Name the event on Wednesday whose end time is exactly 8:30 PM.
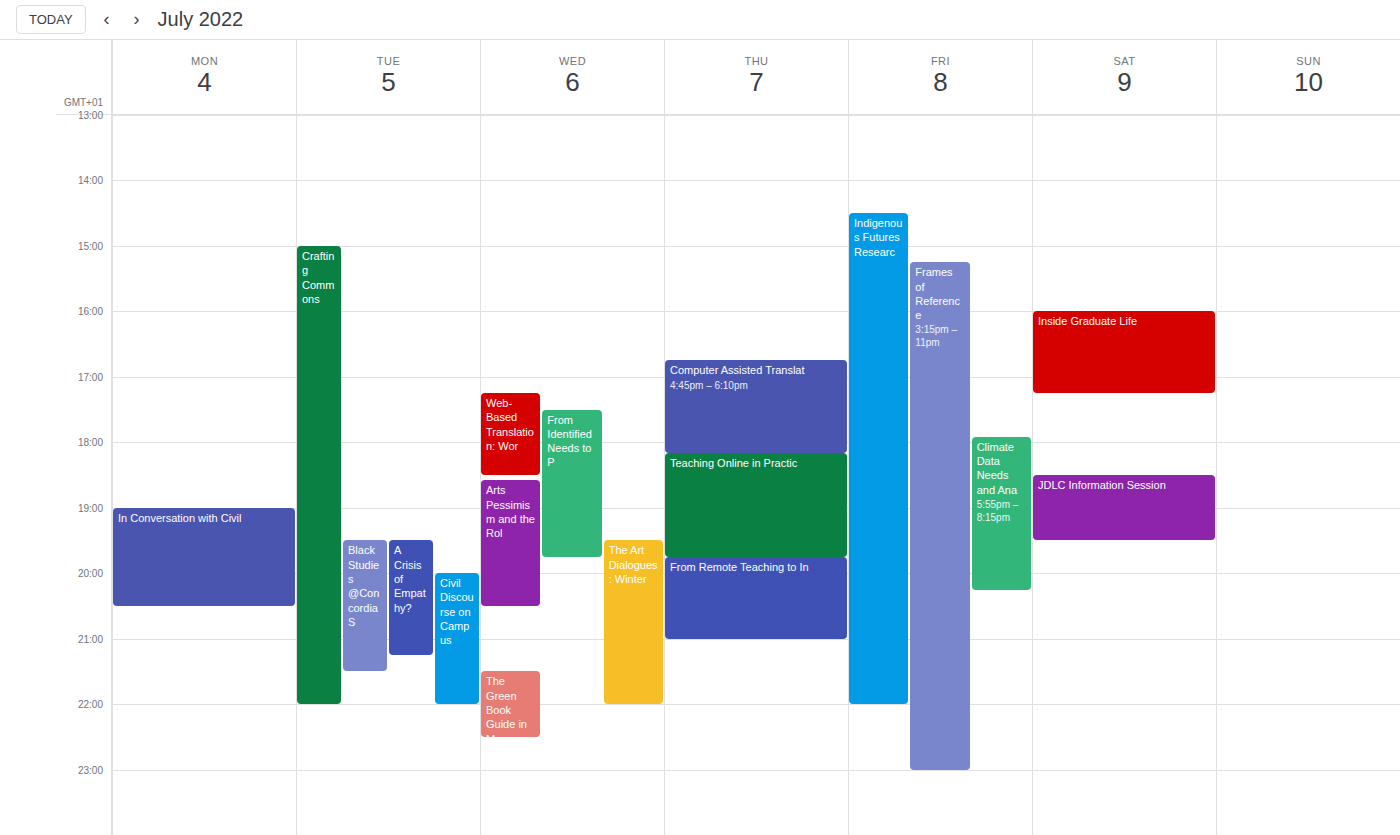
"Arts Pessimism and the Rol"